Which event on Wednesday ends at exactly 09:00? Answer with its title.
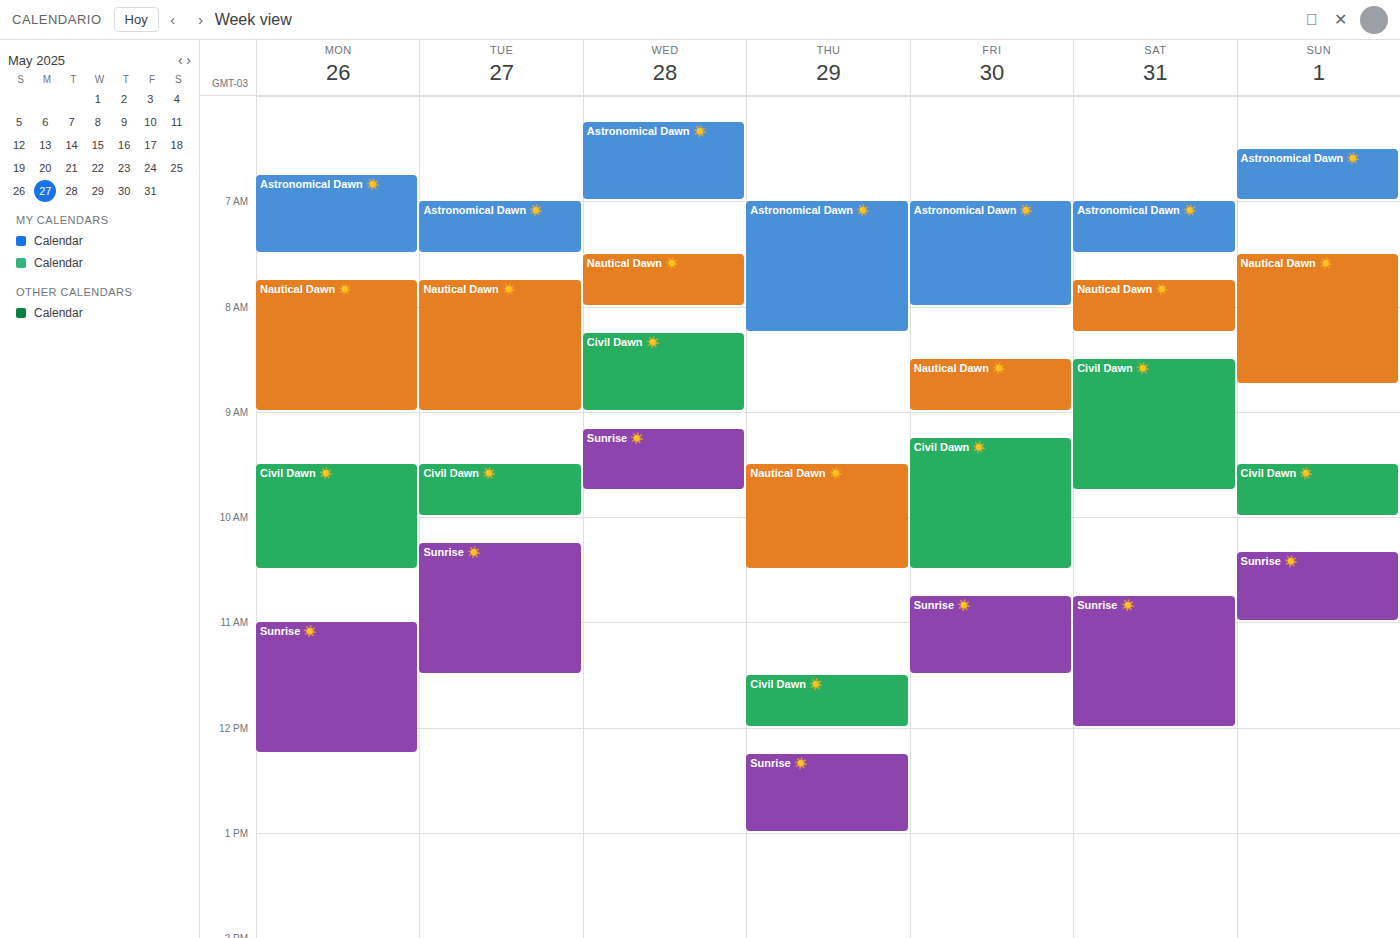
"Civil Dawn ☀️"